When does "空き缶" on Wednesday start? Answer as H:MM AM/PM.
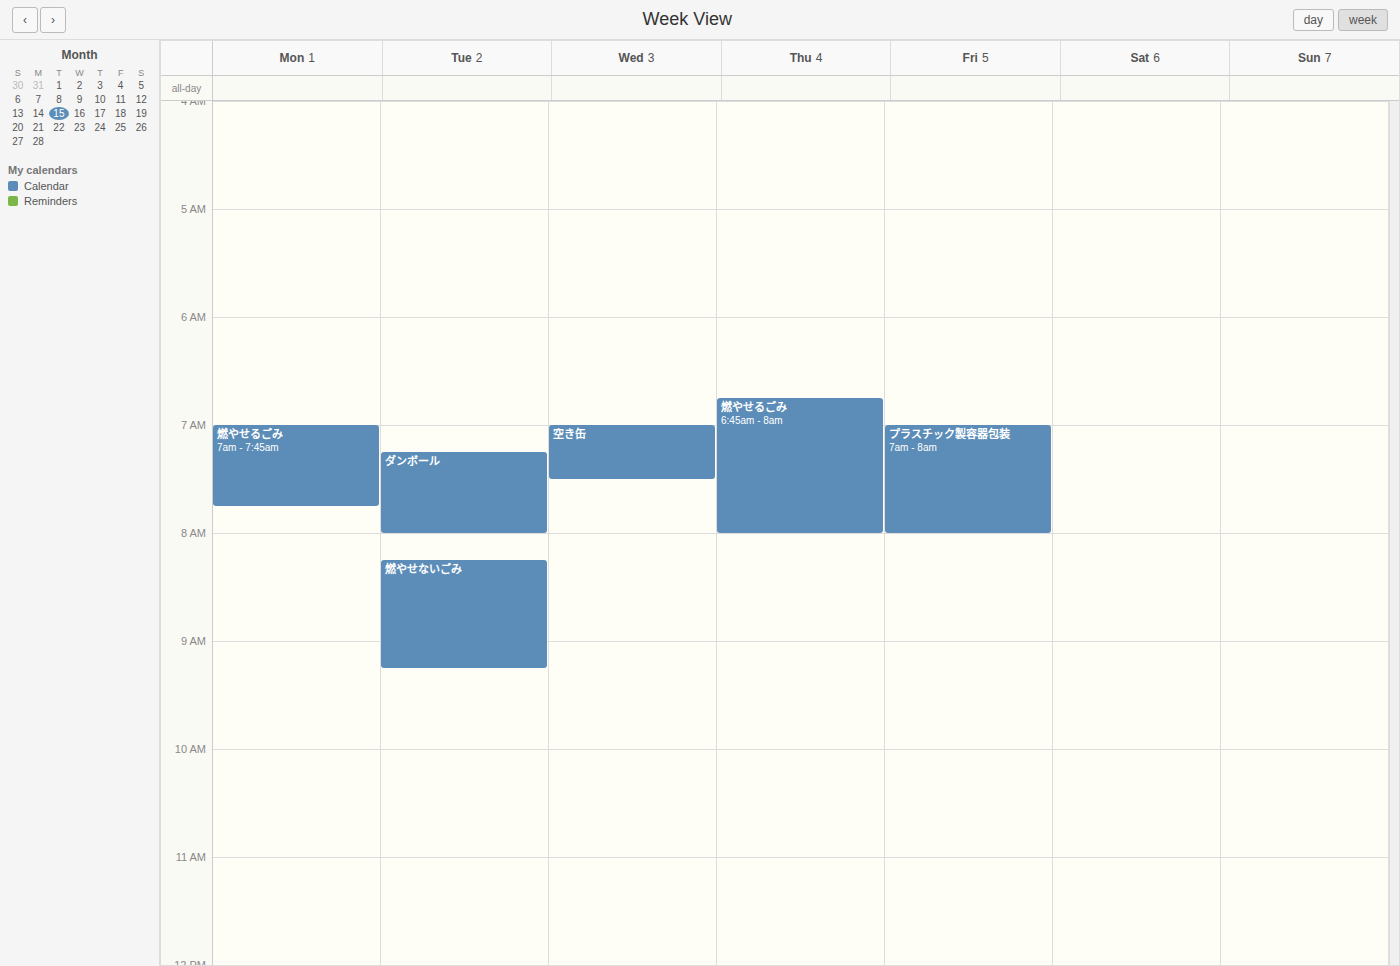
7:00 AM